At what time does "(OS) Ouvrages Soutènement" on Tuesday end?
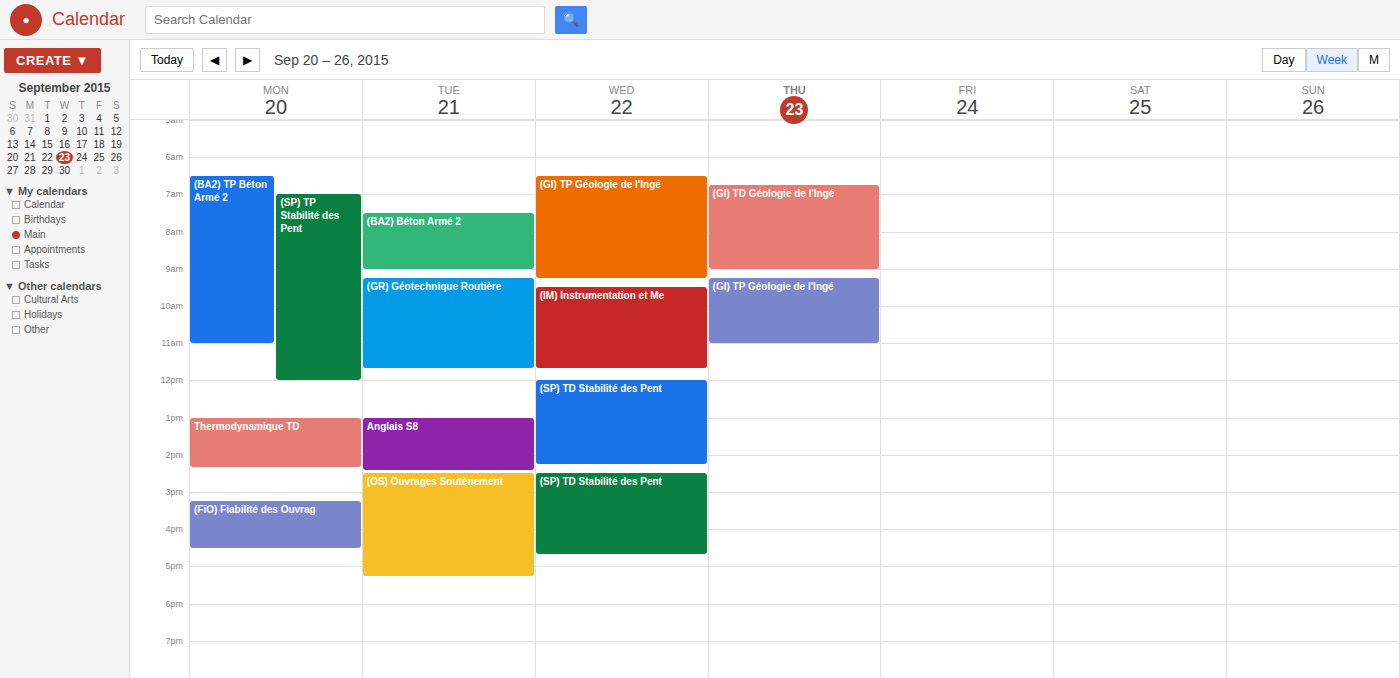
5:15 PM